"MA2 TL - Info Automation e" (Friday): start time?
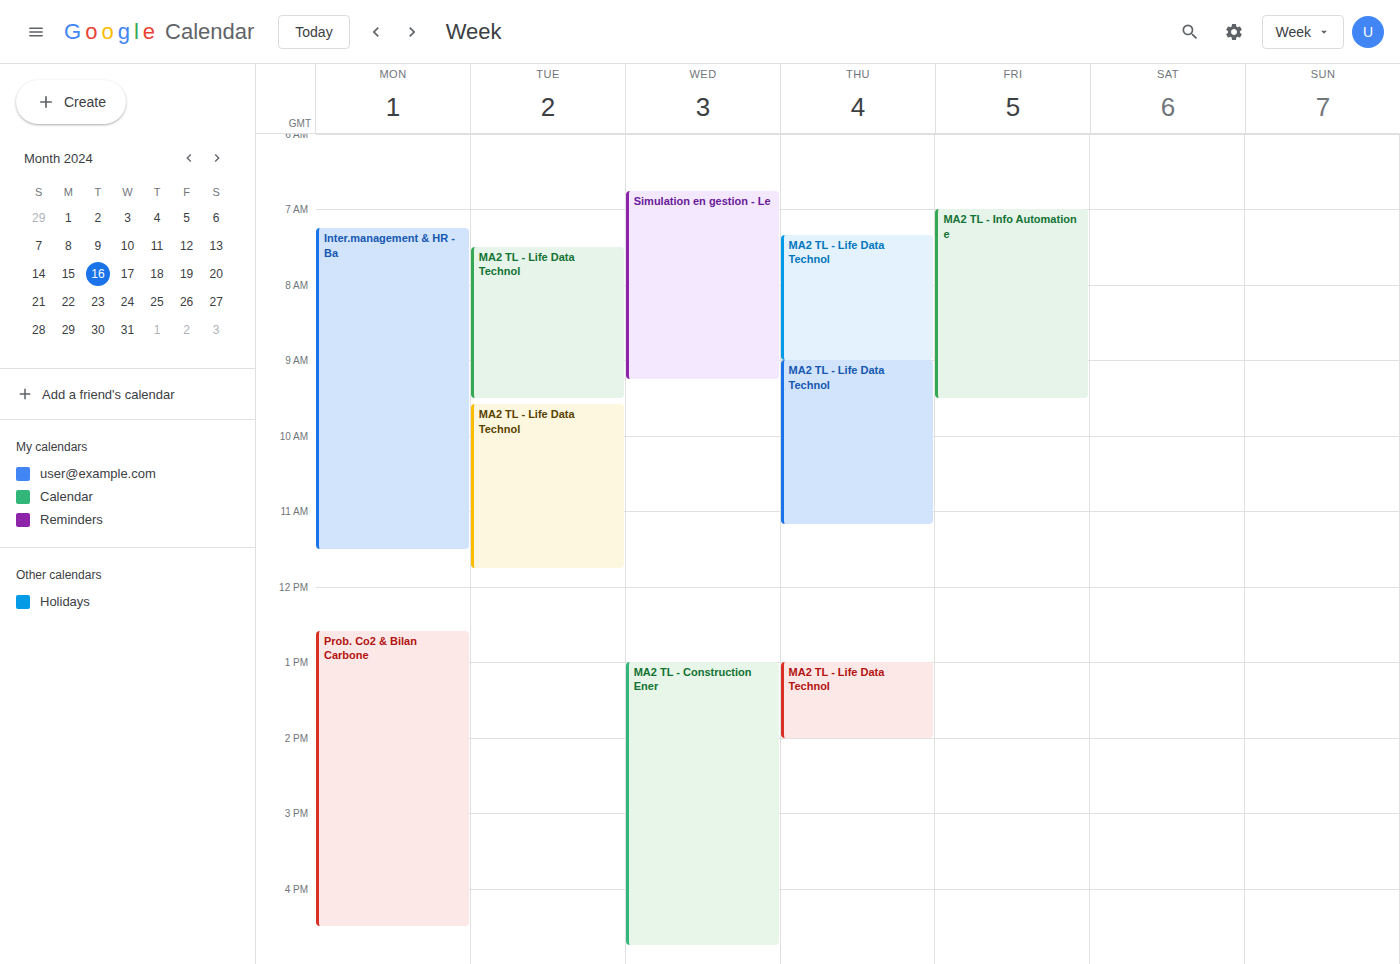
7:00 AM